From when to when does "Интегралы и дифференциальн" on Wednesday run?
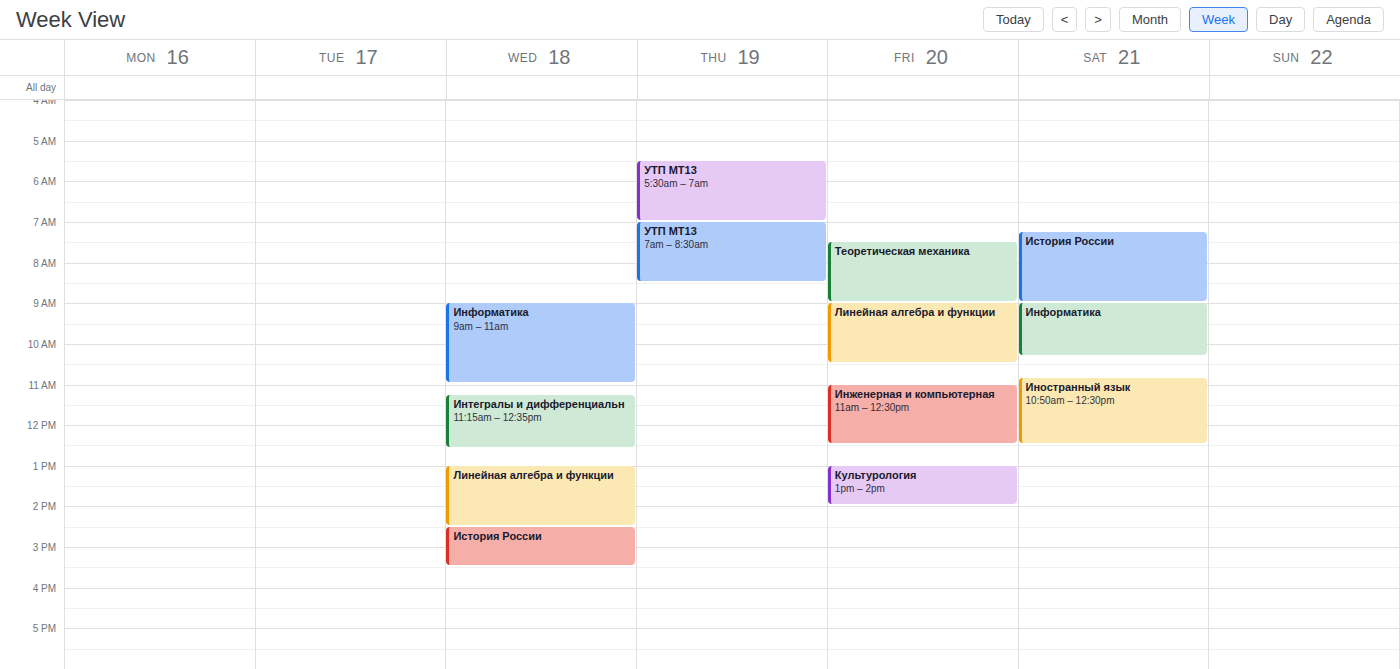
11:15 AM to 12:35 PM